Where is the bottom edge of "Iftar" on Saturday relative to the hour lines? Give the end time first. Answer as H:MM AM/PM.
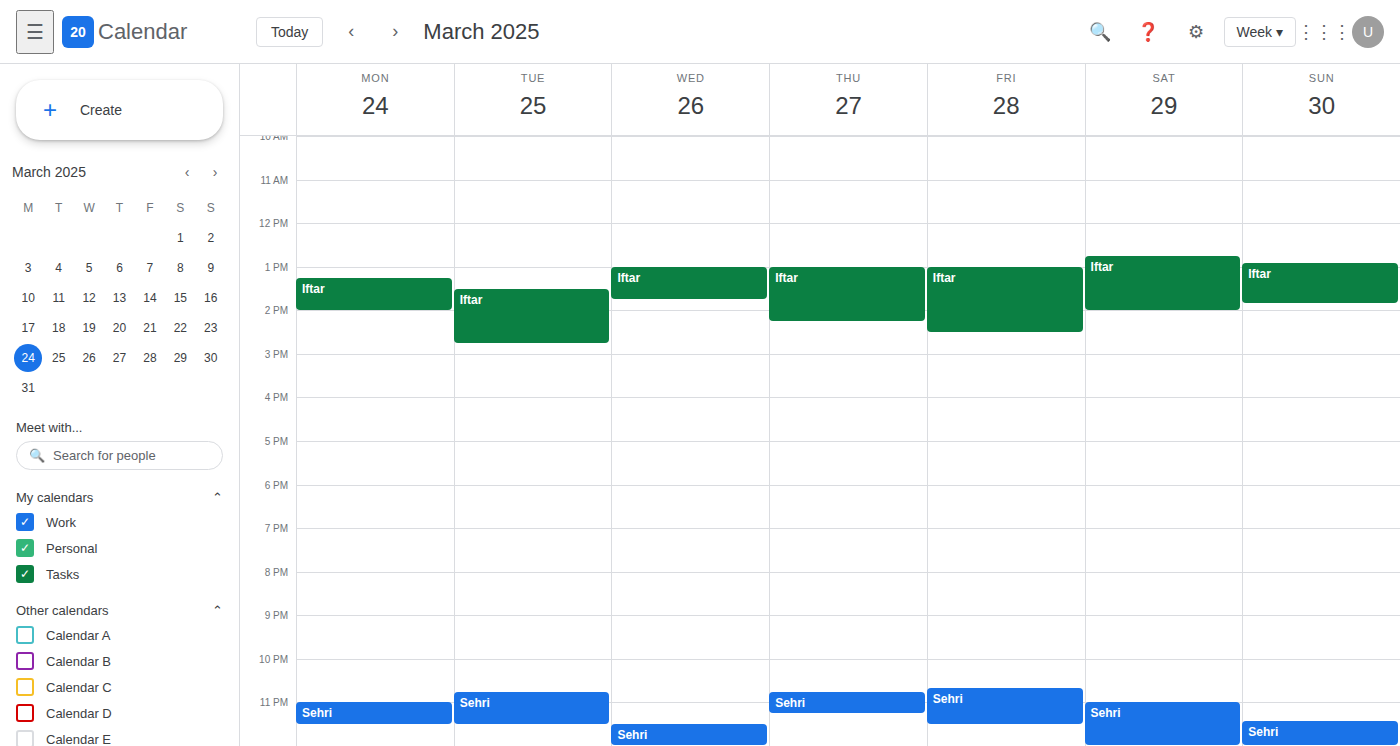
2:00 PM -- exactly on the 2 PM line.